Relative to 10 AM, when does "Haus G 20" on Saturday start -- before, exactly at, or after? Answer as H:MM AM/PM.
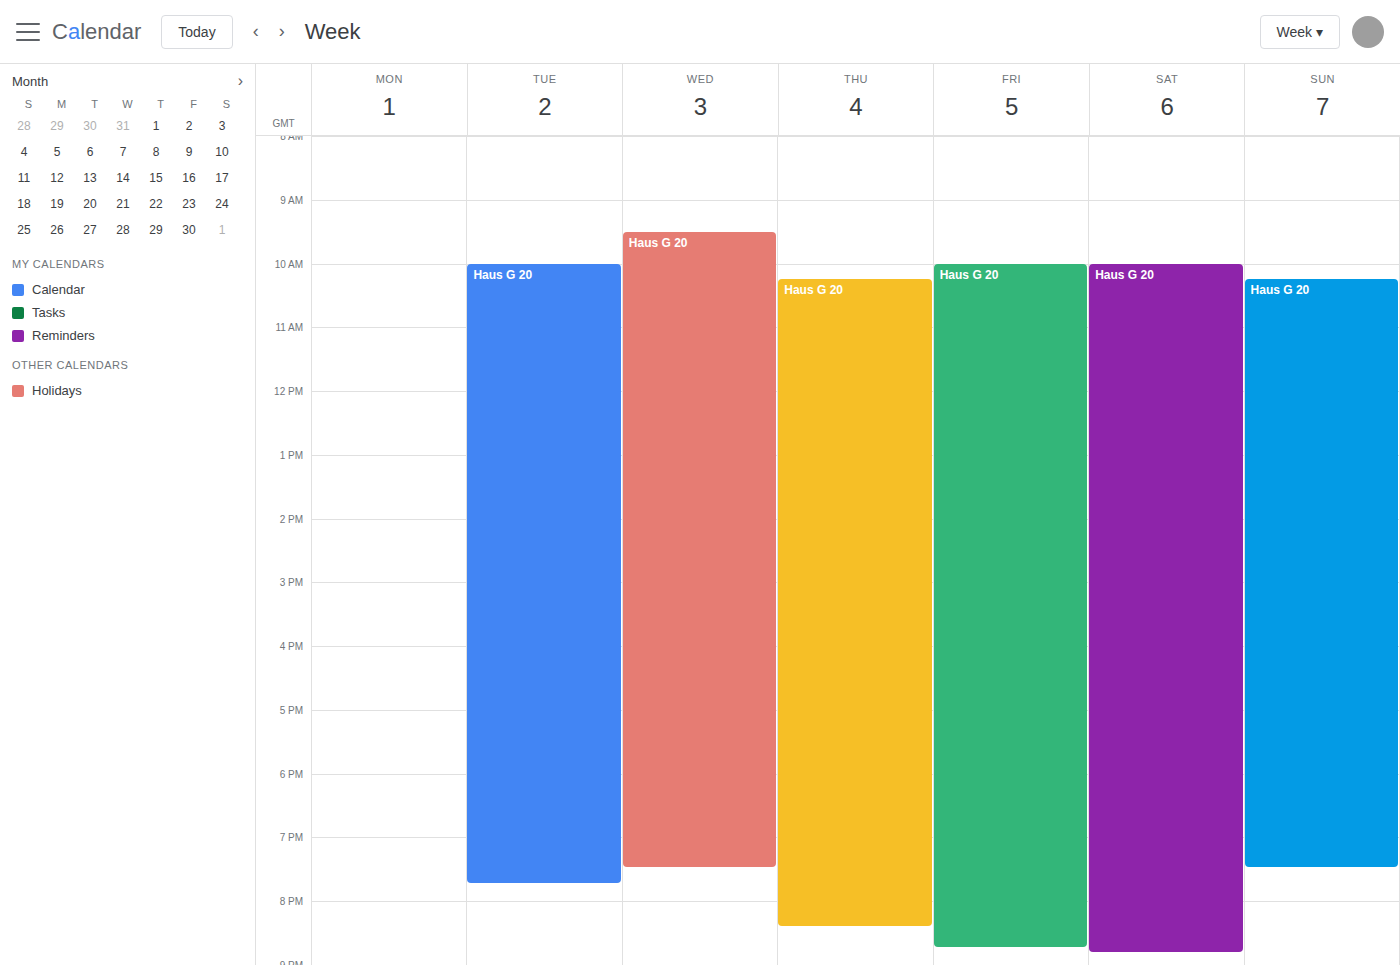
10:00 AM -- exactly at 10 AM, on the 10 AM line.